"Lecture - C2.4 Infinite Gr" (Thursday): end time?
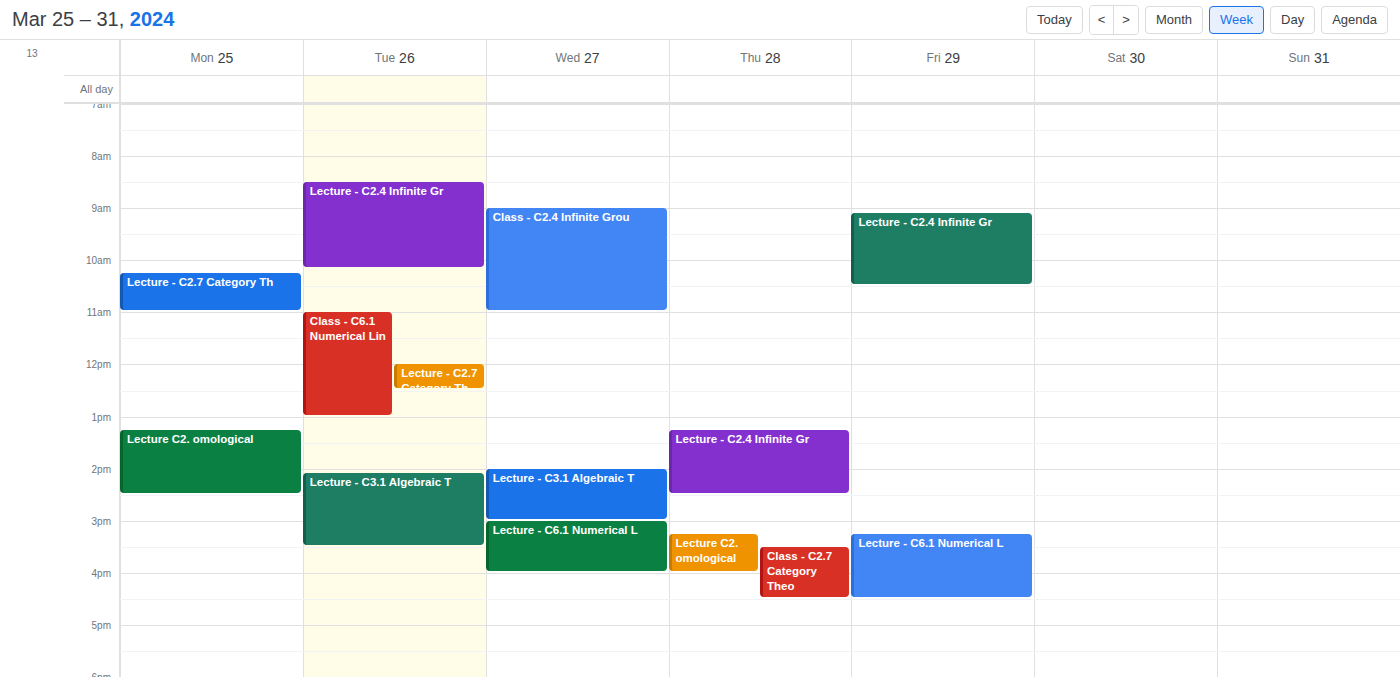
2:30 PM